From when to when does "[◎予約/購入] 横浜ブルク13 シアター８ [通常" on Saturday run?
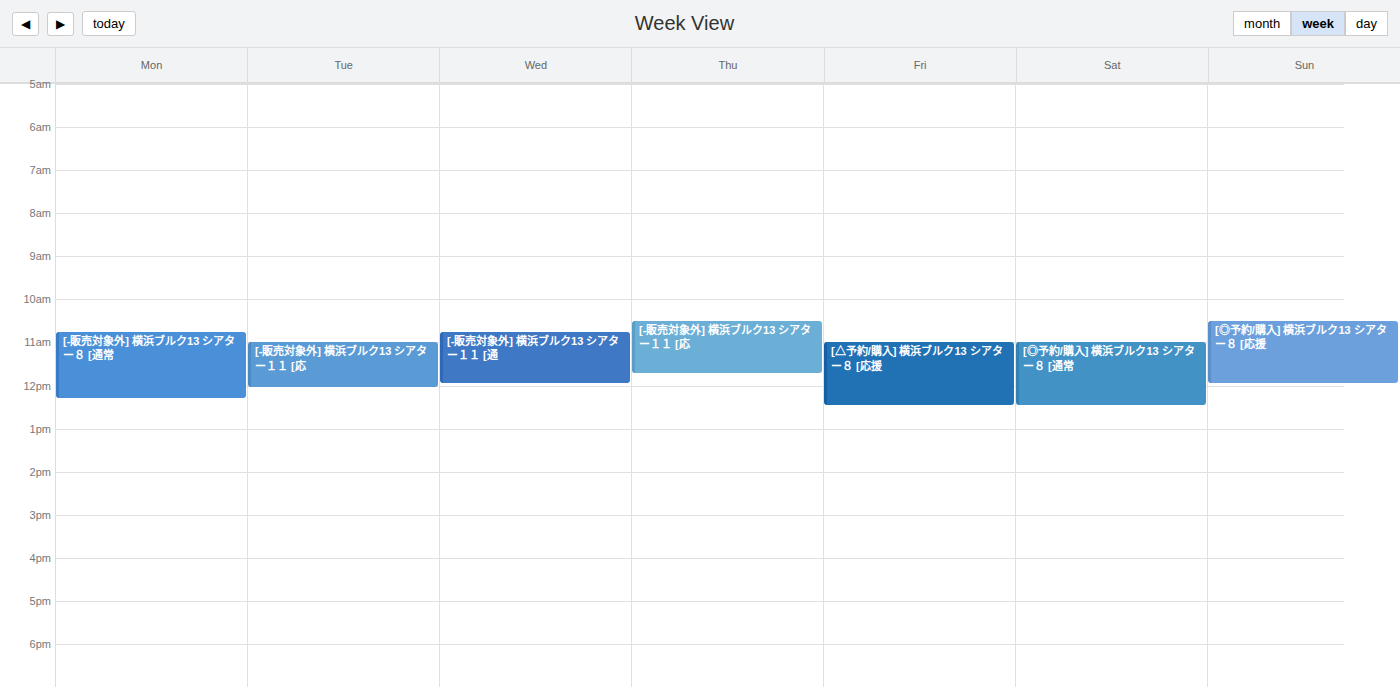
11:00 AM to 12:30 PM